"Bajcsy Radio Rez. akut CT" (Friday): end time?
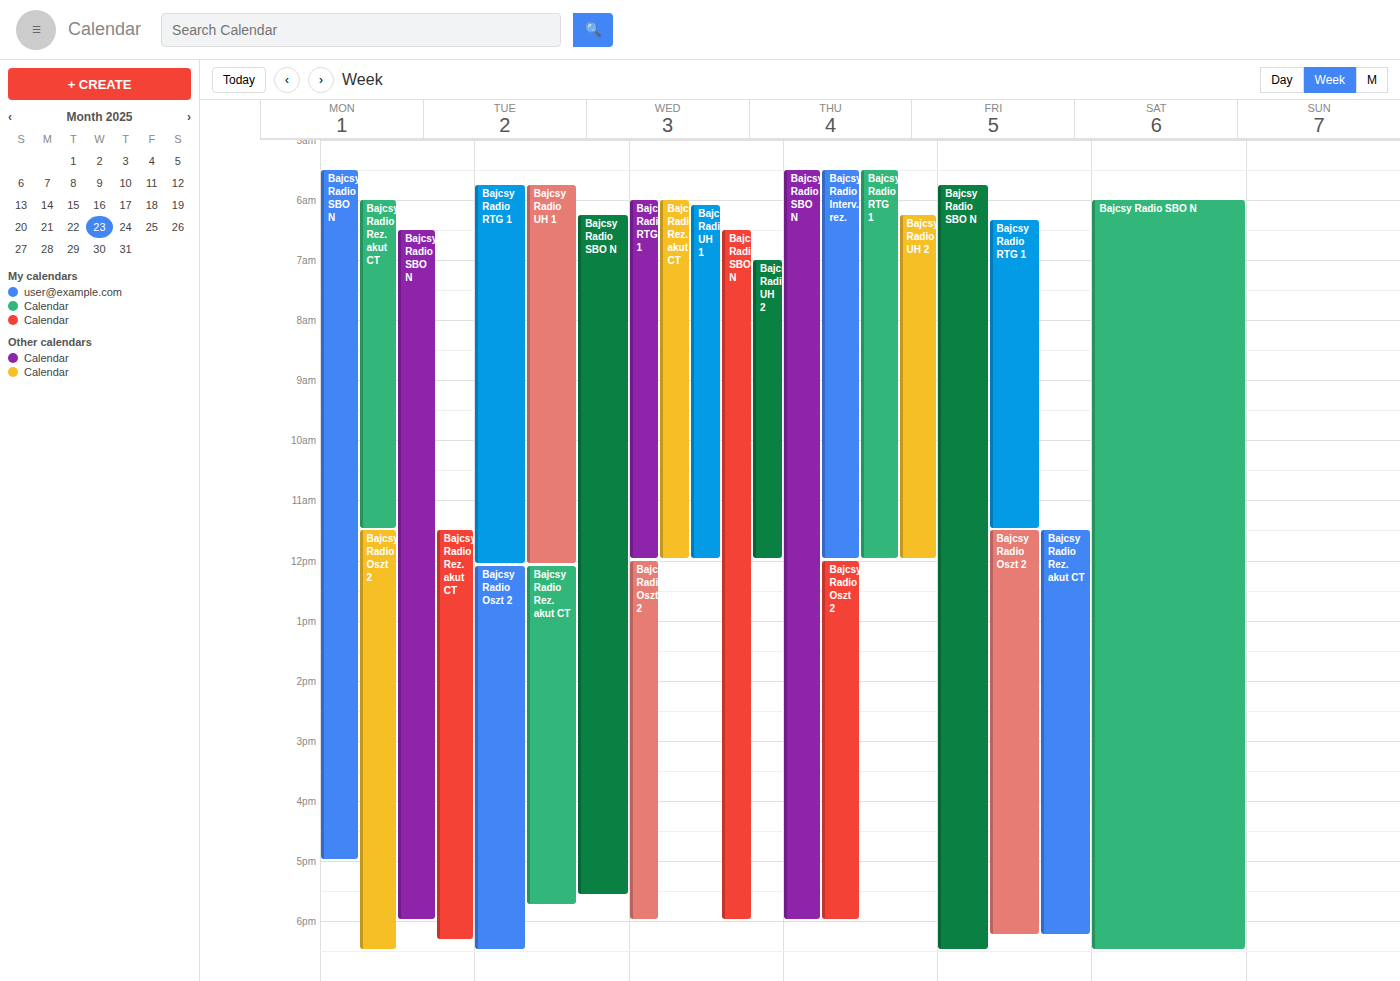
6:15 PM